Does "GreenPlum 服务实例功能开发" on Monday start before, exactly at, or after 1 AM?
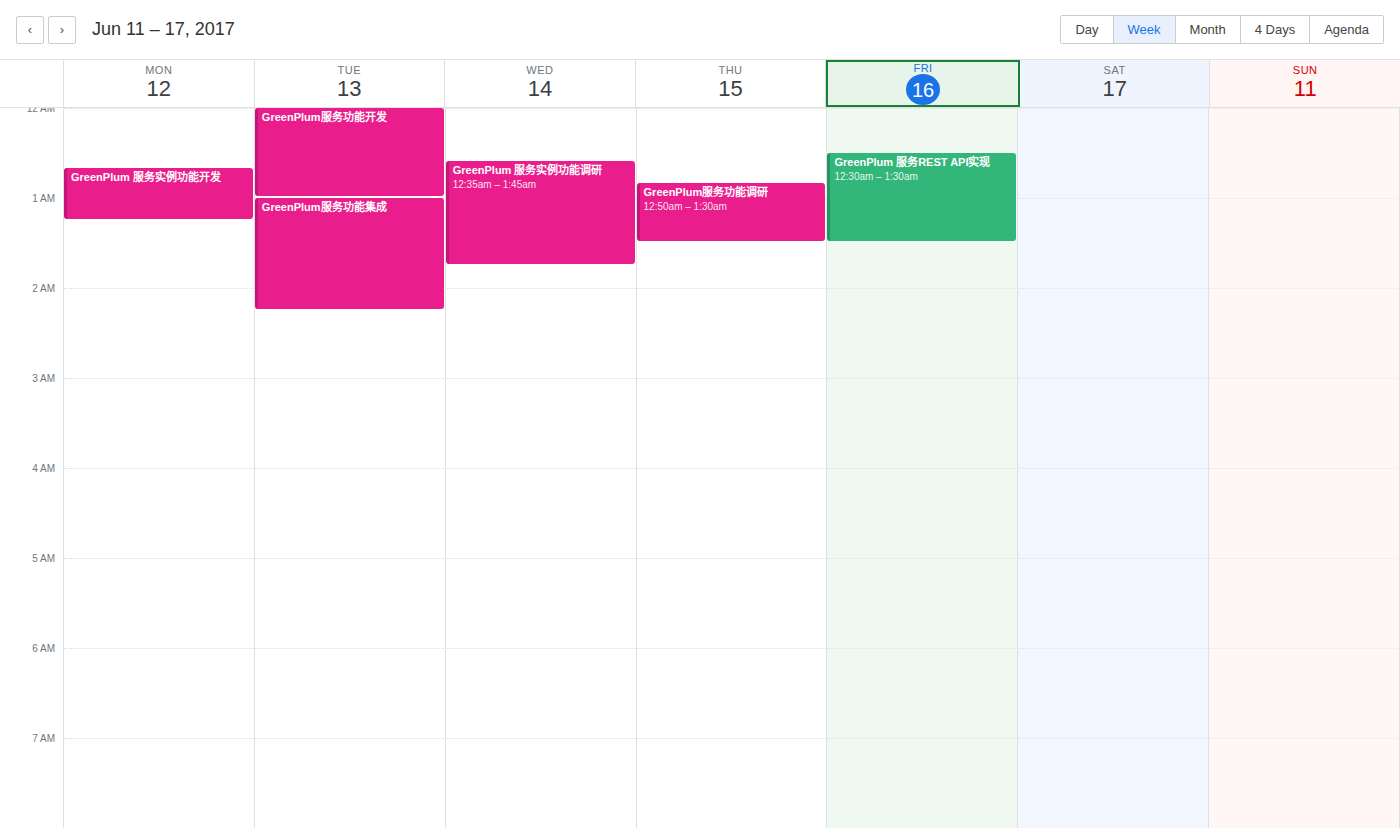
12:40 AM -- before 1 AM, 20 minutes above the 1 AM line.